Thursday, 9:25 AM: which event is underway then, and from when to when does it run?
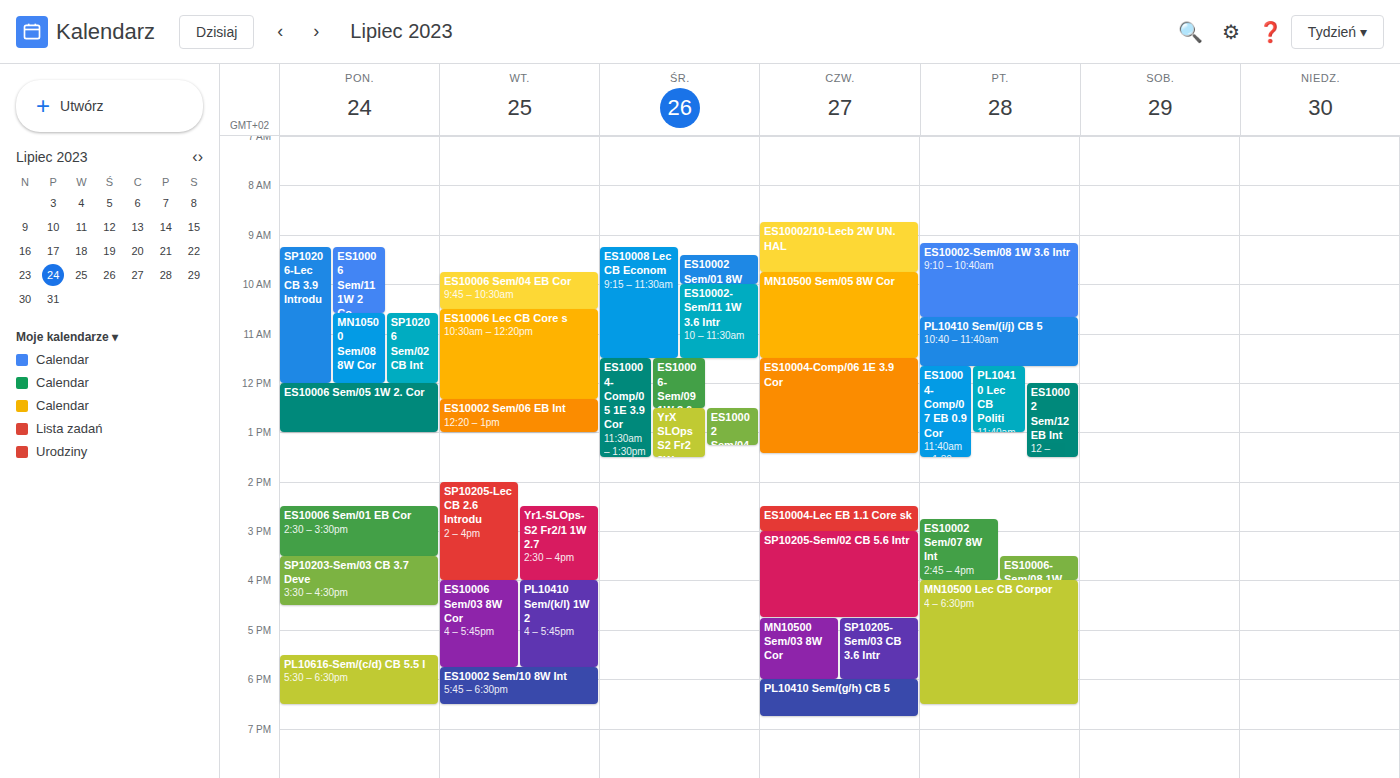
"ES10002/10-Lecb 2W UN. HAL", 8:45 AM to 9:45 AM